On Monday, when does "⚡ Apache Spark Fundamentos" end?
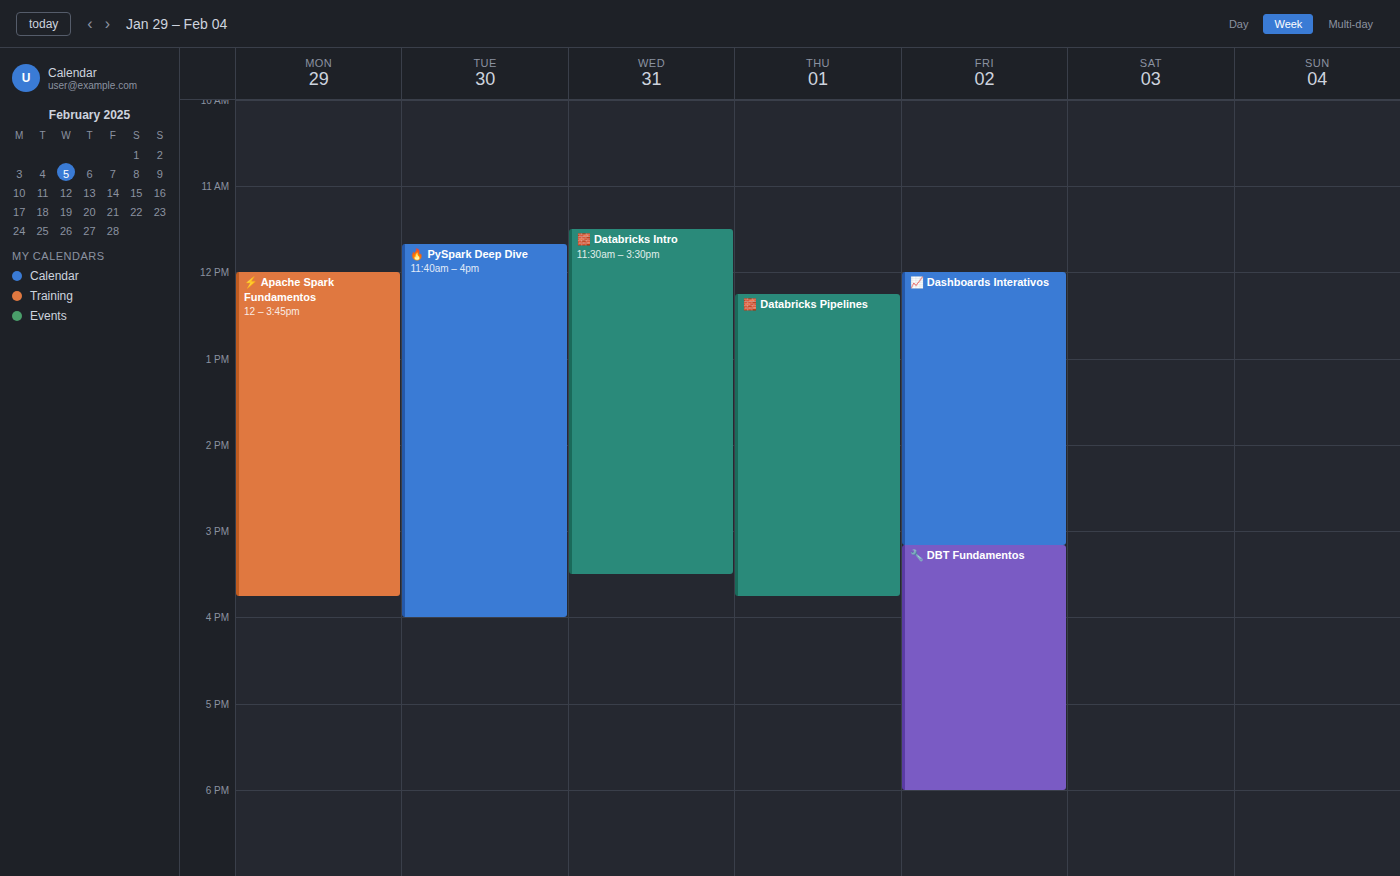
3:45 PM